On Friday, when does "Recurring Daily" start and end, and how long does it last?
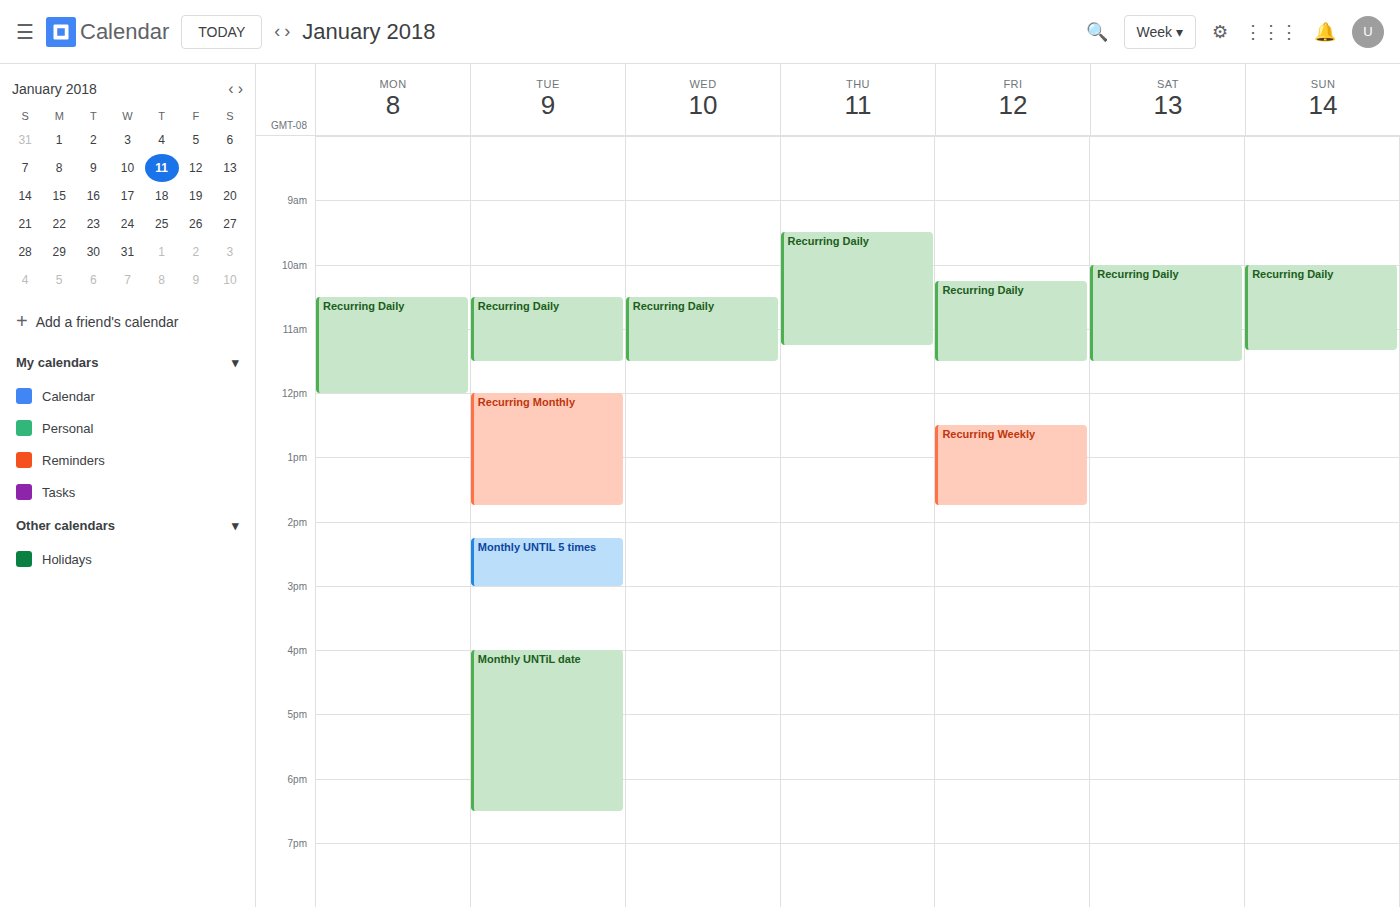
10:15 AM to 11:30 AM, 1 hour 15 minutes